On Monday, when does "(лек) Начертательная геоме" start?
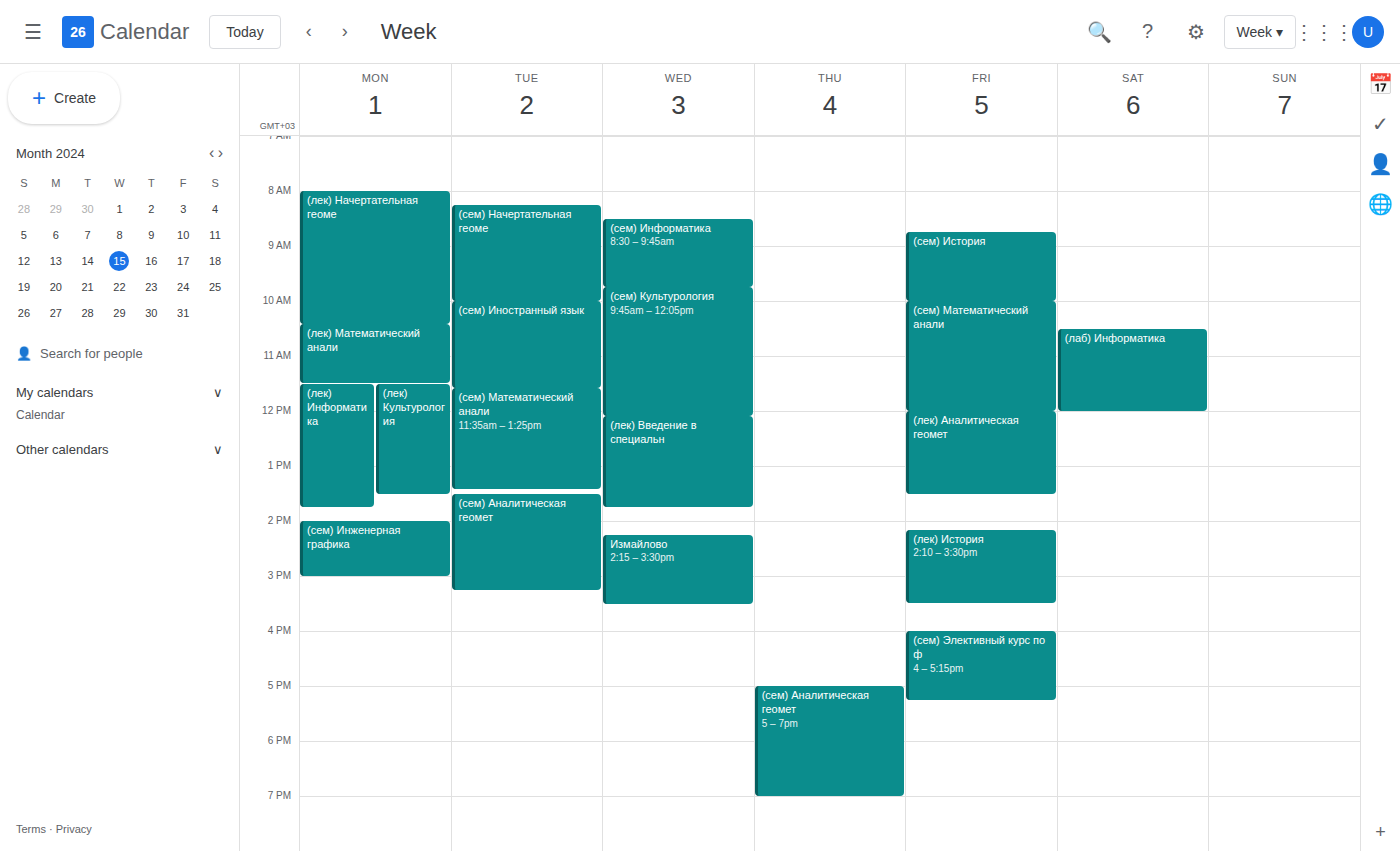
8:00 AM